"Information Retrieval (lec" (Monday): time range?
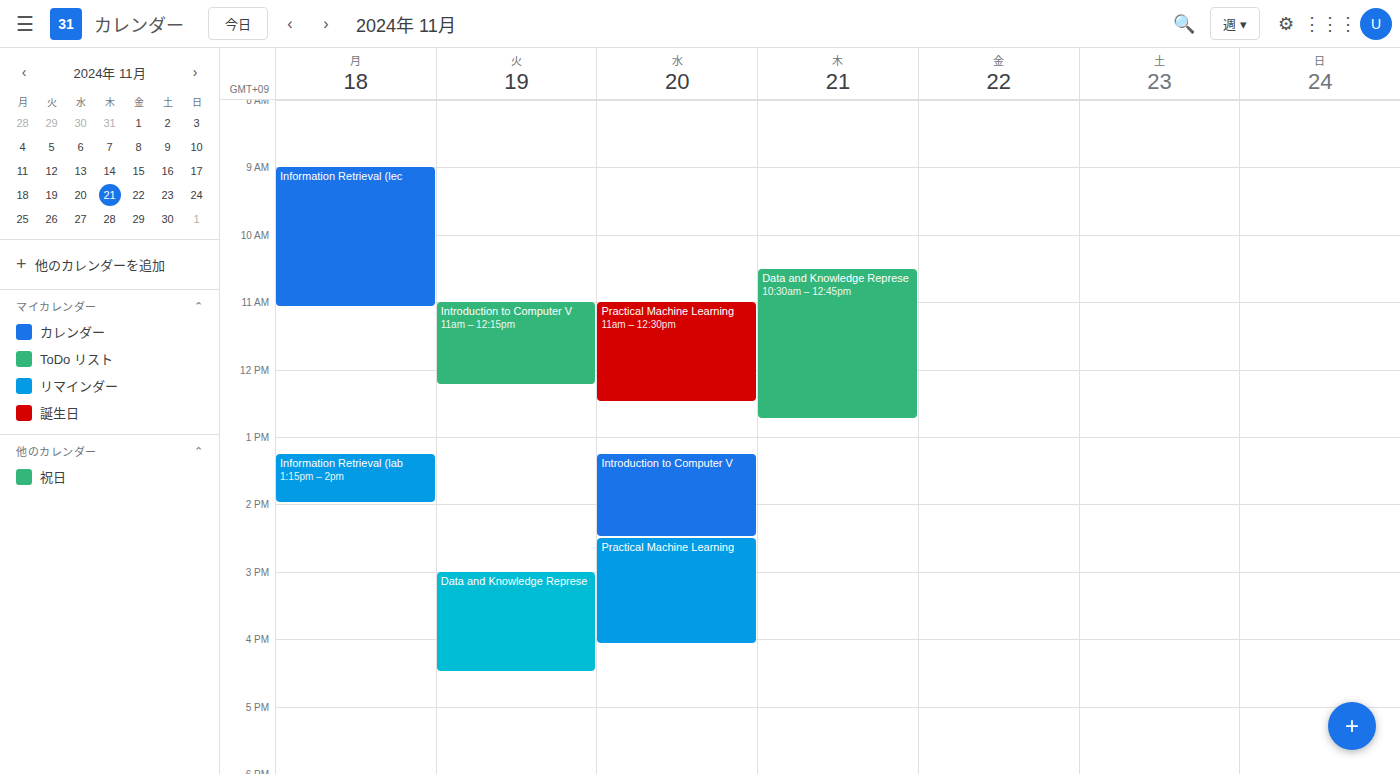
9:00 AM to 11:05 AM